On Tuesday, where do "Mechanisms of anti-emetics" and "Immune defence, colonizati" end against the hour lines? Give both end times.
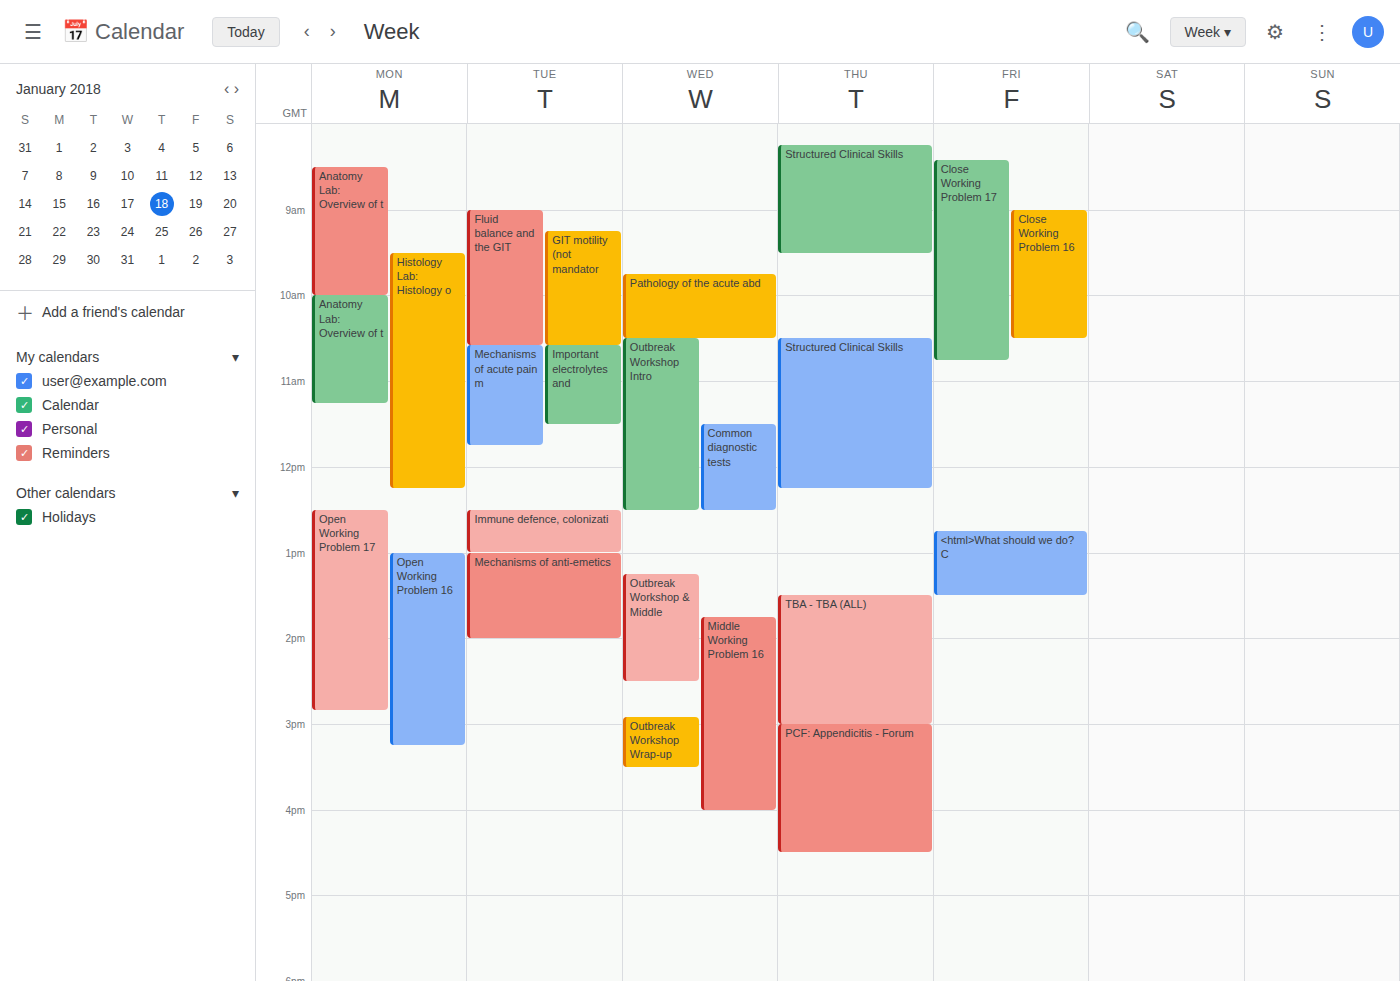
"Mechanisms of anti-emetics": 14:00, exactly on the 14:00 line. "Immune defence, colonizati": 13:00, exactly on the 13:00 line.